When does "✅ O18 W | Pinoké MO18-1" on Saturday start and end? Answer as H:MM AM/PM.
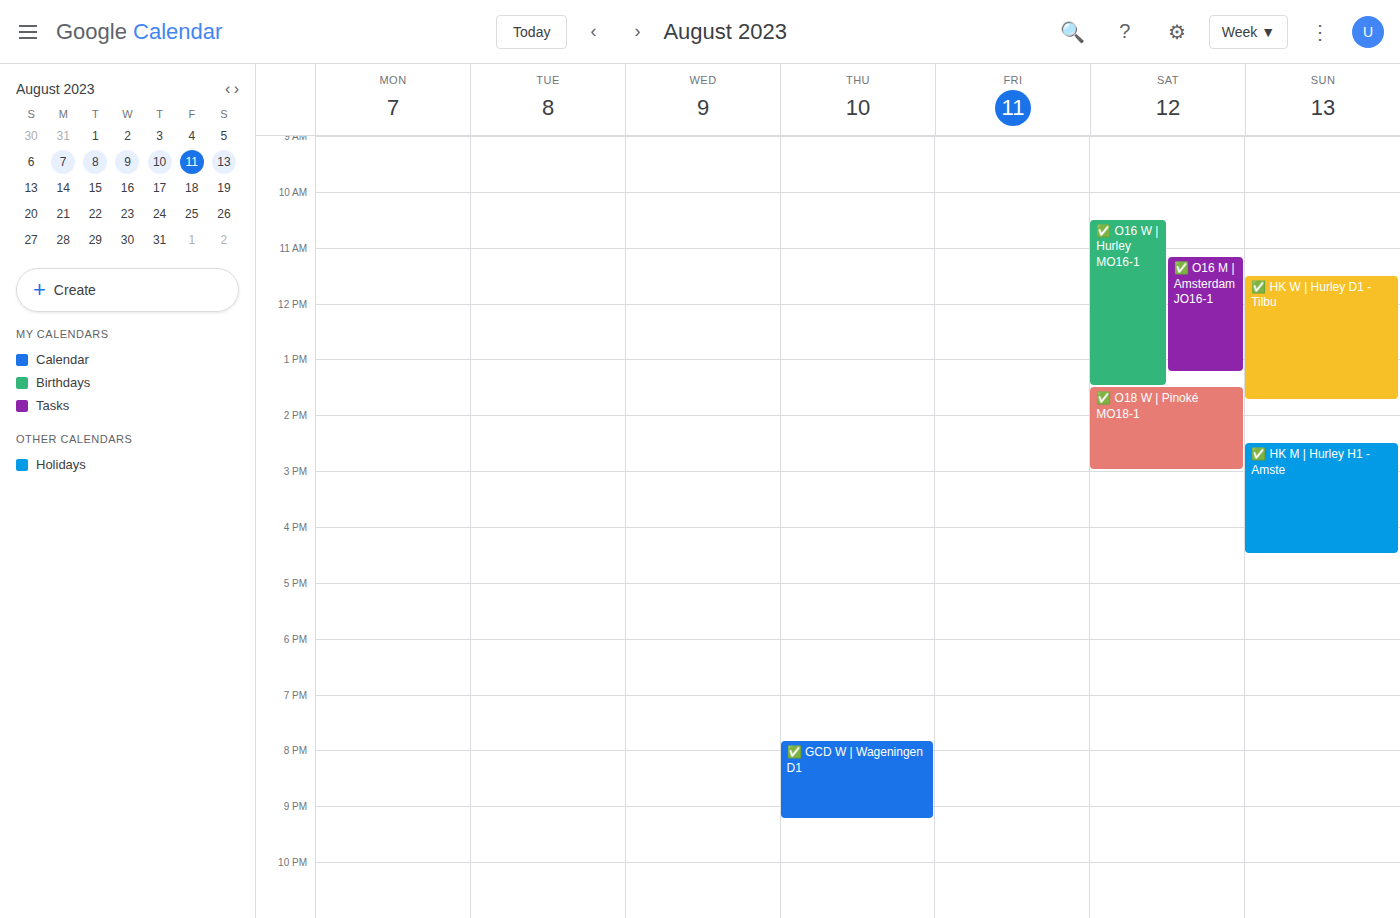
1:30 PM to 3:00 PM